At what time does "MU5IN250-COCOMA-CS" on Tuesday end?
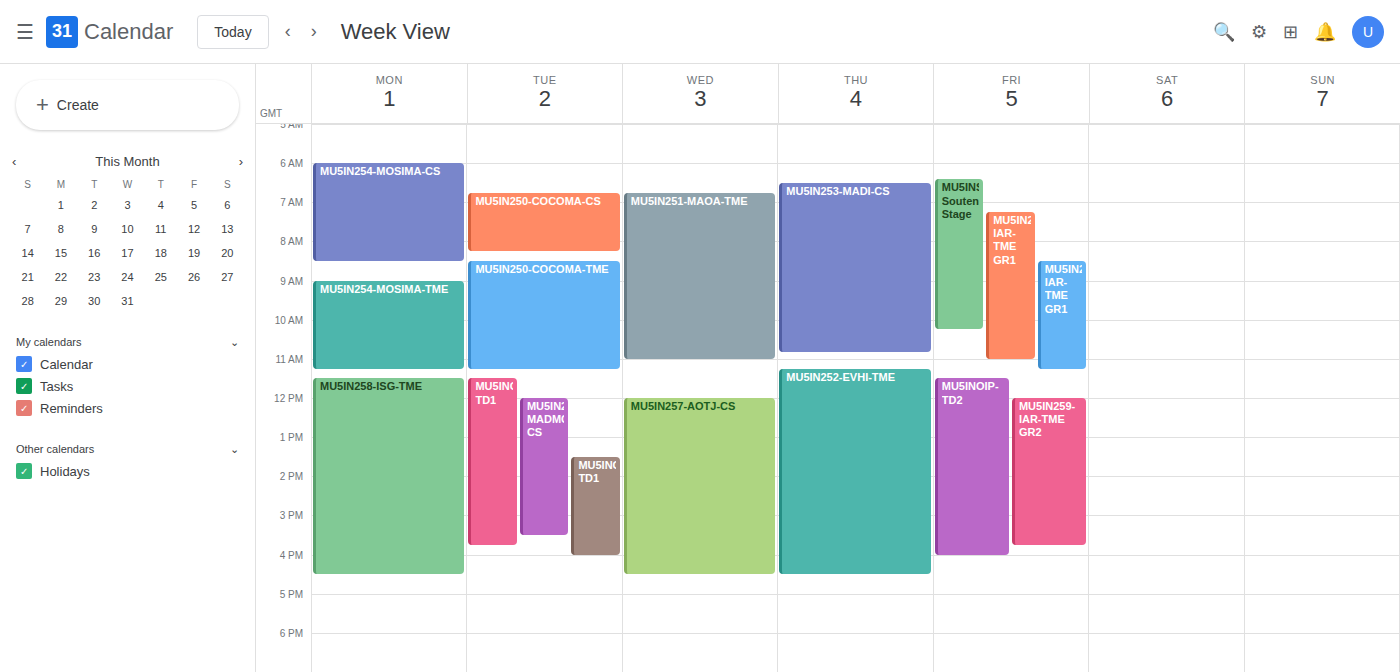
8:15 AM